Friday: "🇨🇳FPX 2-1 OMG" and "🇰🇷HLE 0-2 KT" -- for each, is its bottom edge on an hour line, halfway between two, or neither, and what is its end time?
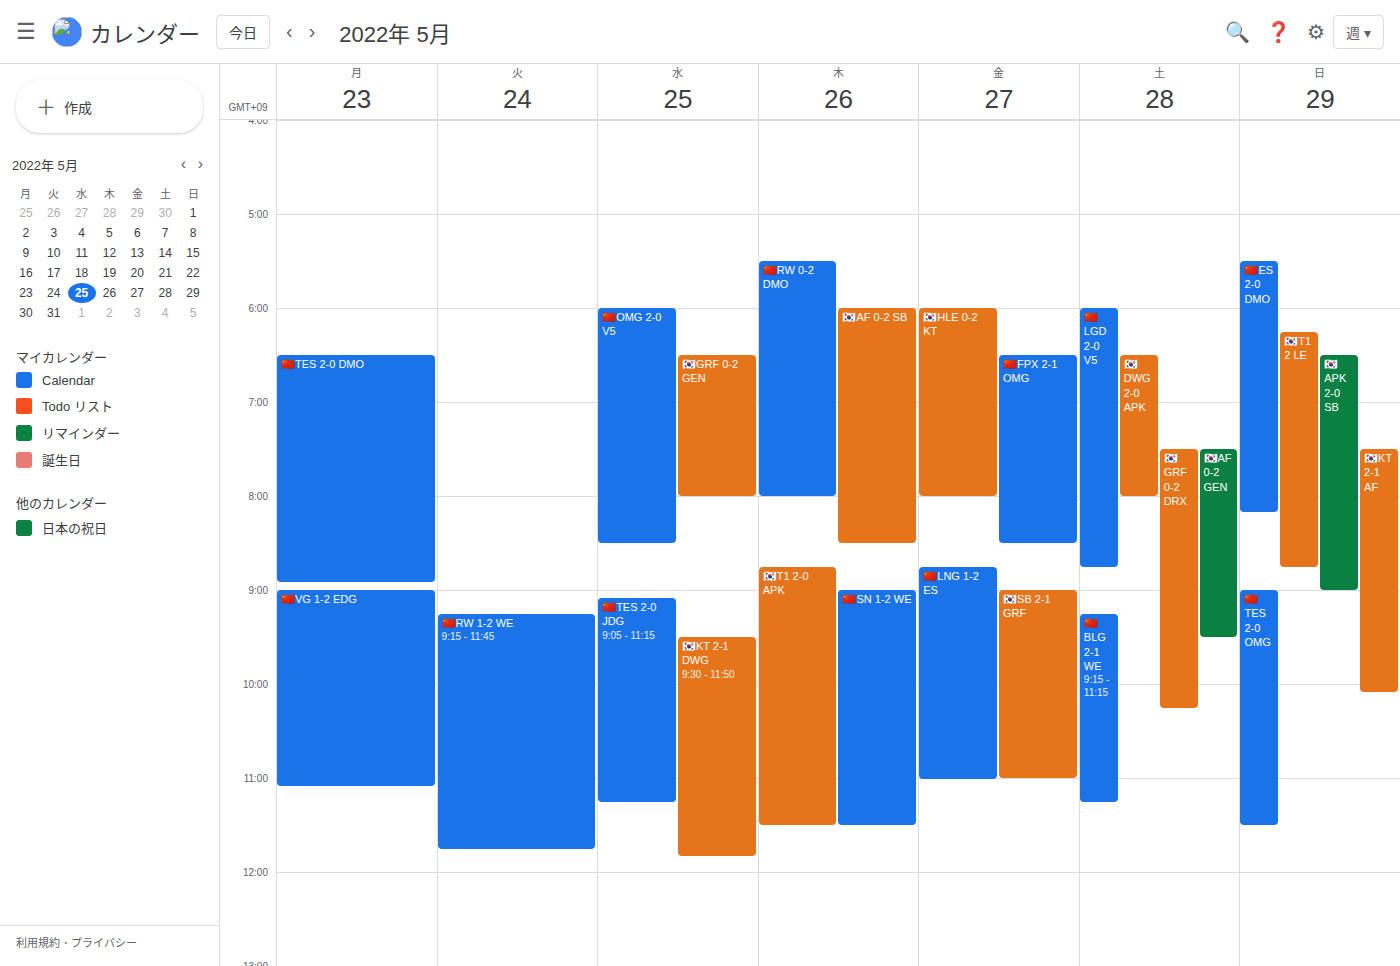
"🇨🇳FPX 2-1 OMG": 8:30 AM, halfway between the 8 AM and 9 AM lines. "🇰🇷HLE 0-2 KT": 8:00 AM, exactly on the 8 AM line.